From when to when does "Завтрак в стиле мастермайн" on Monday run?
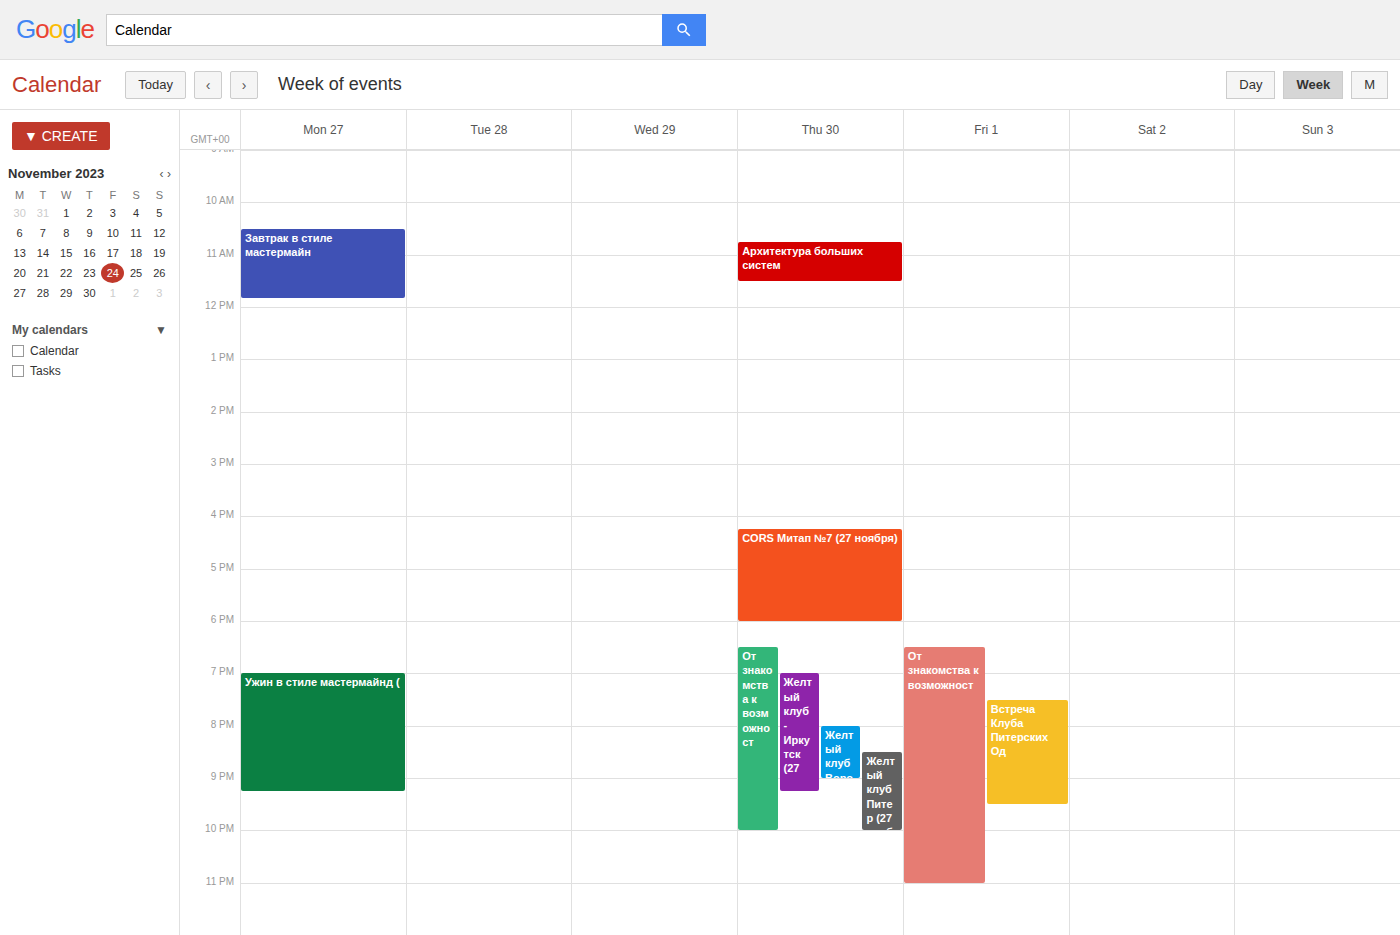
10:30 AM to 11:50 AM